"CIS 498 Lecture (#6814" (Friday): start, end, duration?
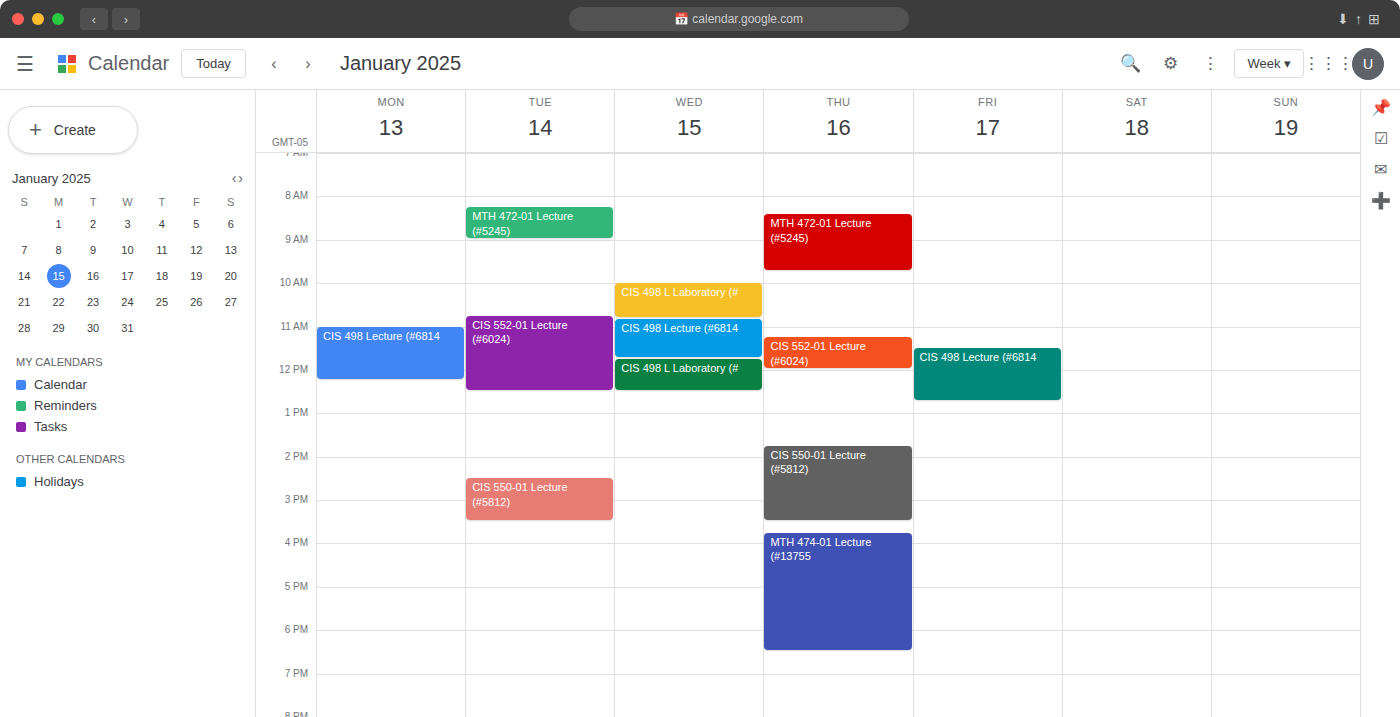
11:30 AM to 12:45 PM, 1 hour 15 minutes